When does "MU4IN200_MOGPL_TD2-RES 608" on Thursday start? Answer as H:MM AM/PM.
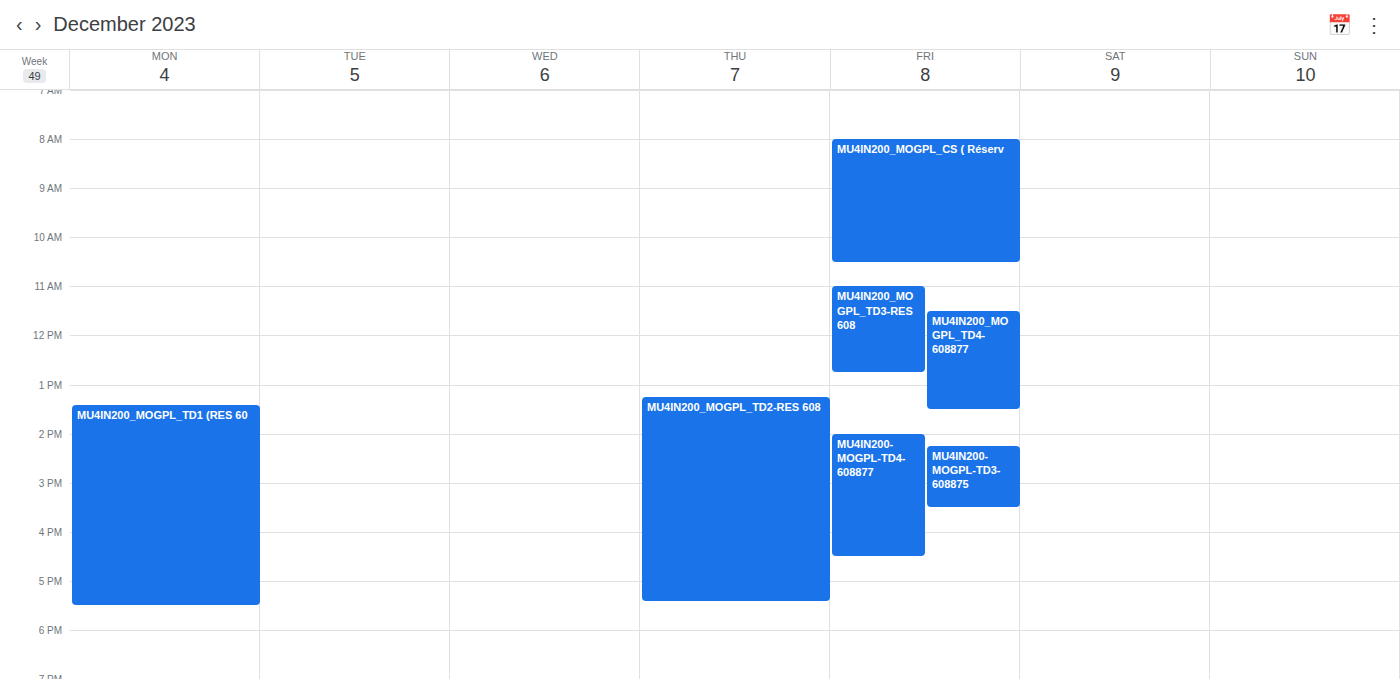
1:15 PM